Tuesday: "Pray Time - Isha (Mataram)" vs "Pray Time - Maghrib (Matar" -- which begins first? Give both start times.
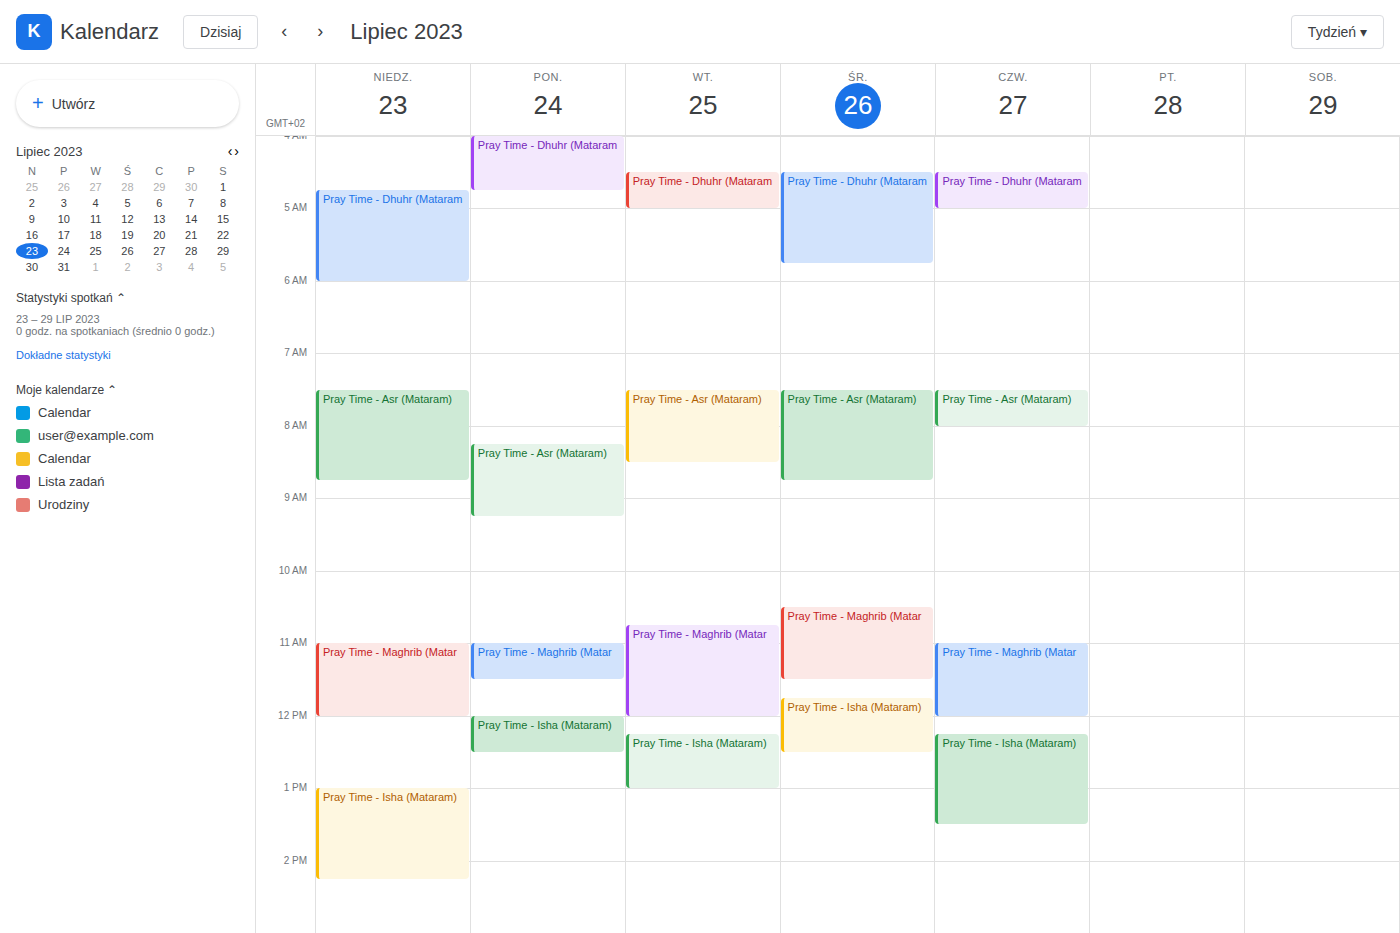
"Pray Time - Maghrib (Matar" 10:45; "Pray Time - Isha (Mataram)" 12:15.